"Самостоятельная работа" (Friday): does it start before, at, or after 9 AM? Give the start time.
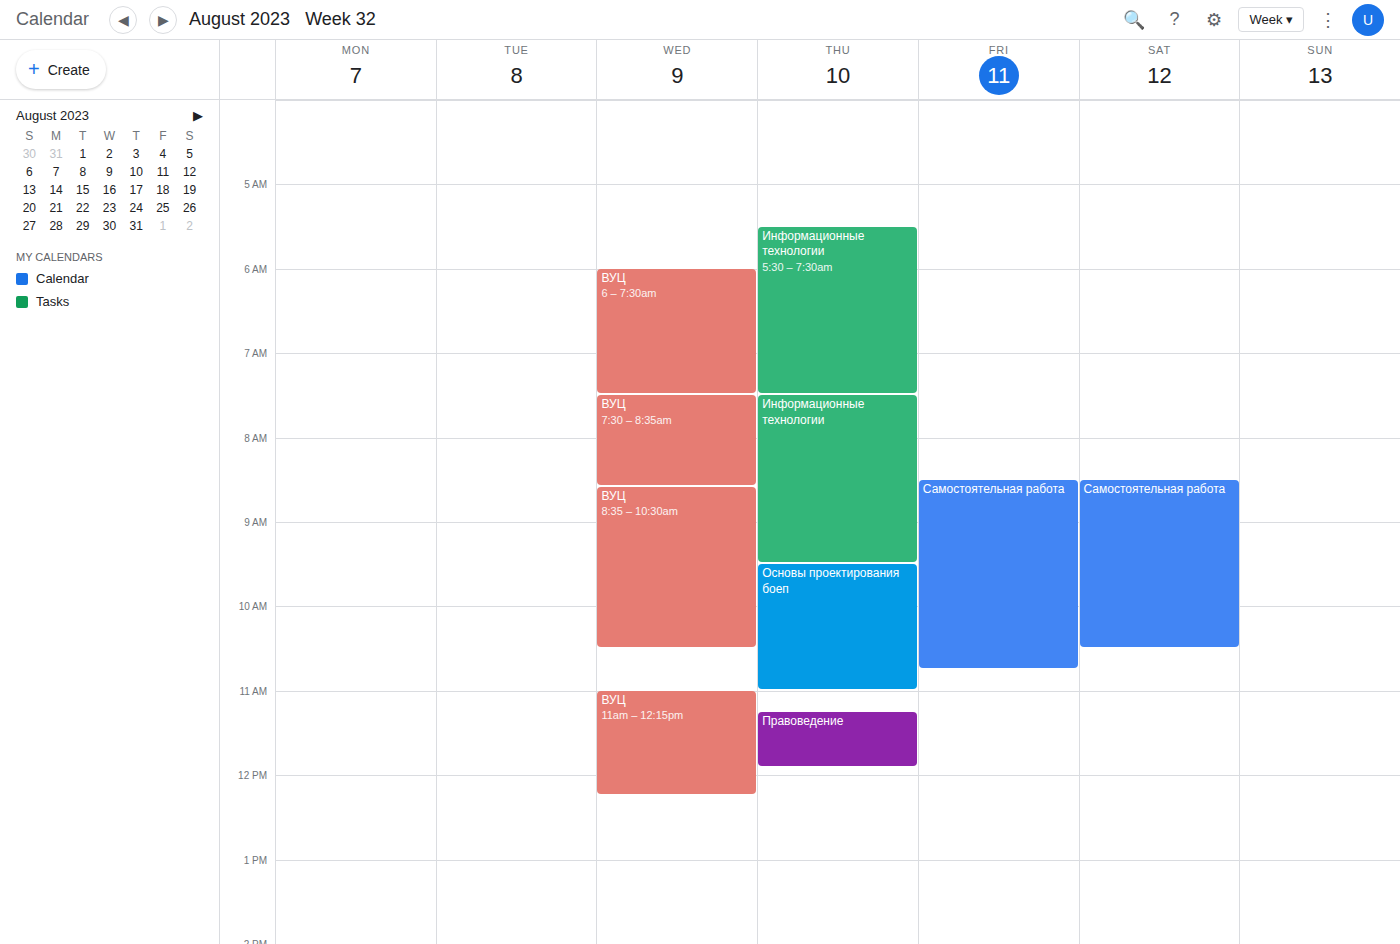
8:30 AM -- before 9 AM, 30 minutes above the 9 AM line.